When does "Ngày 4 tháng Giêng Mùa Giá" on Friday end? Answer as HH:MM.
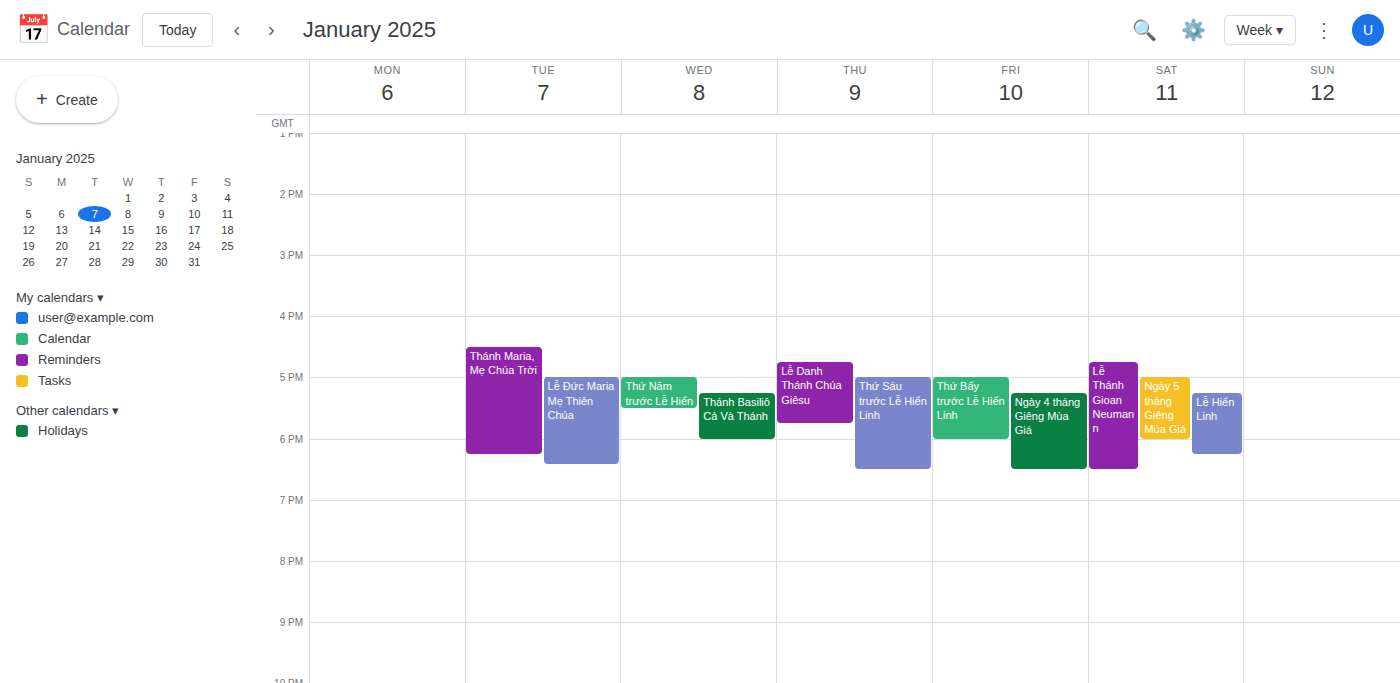
18:30